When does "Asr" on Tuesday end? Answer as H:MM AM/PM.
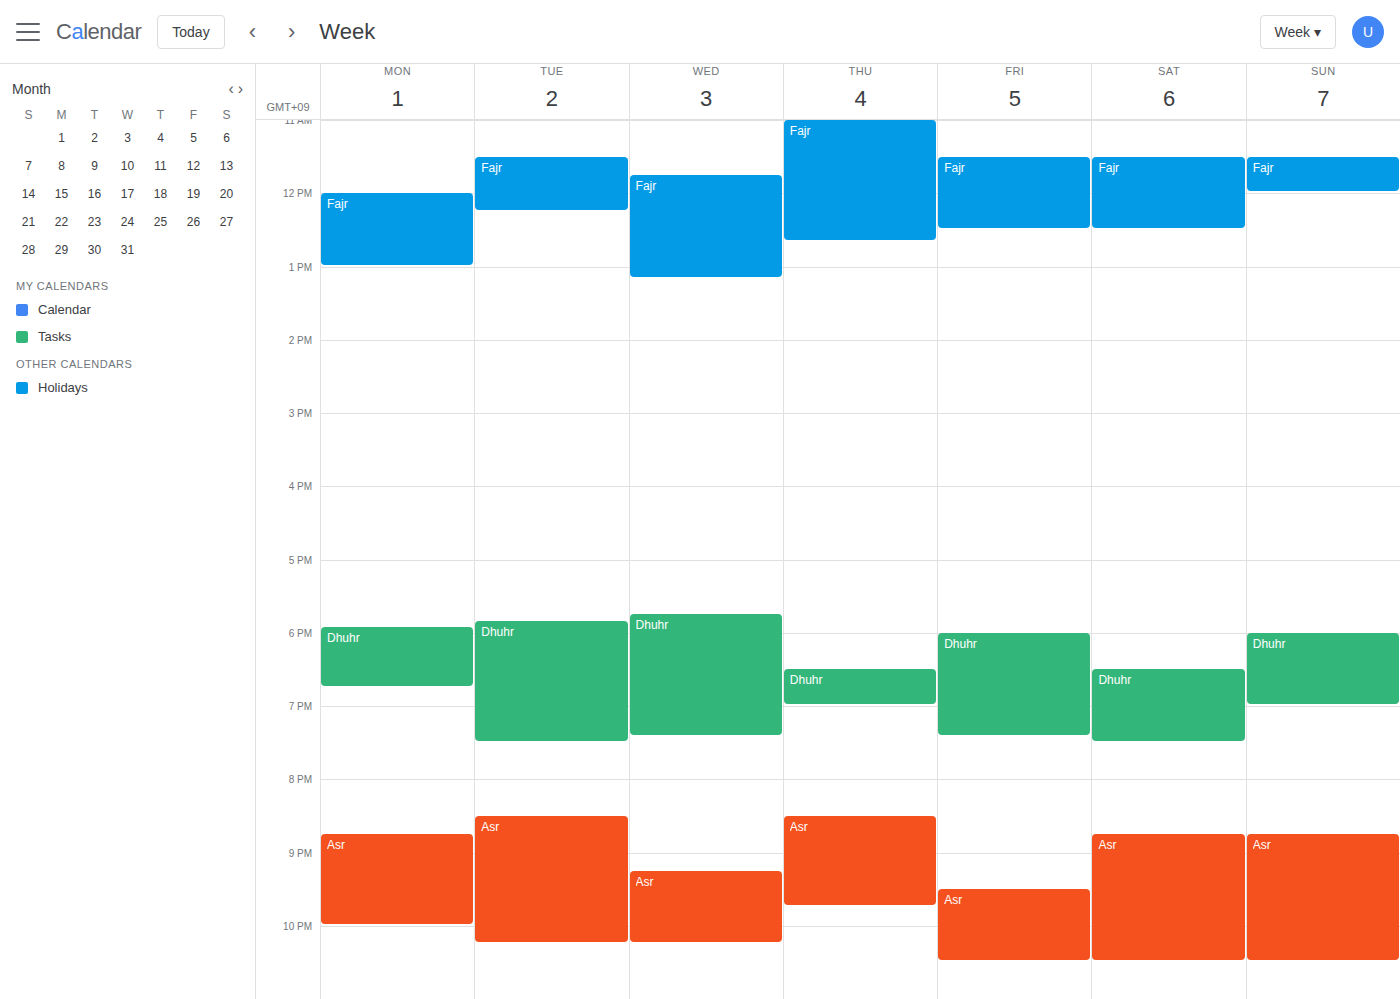
10:15 PM